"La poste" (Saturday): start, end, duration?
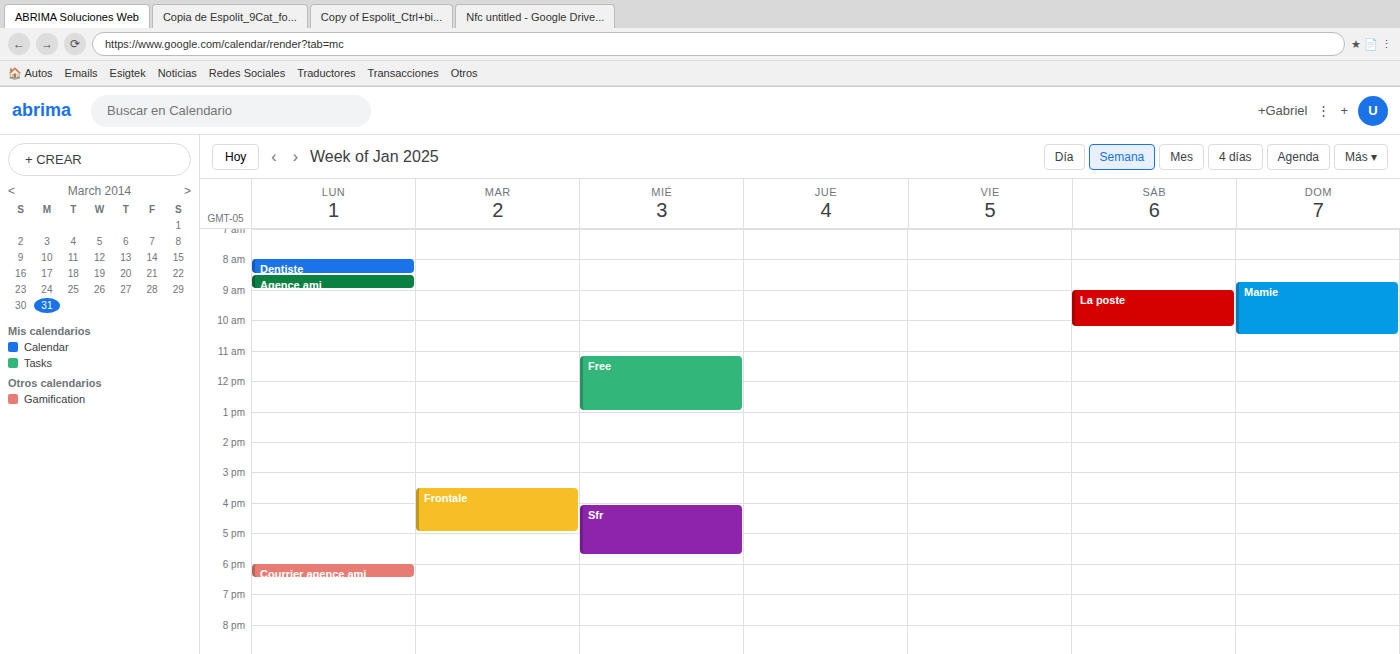
9:00 AM to 10:15 AM, 1 hour 15 minutes